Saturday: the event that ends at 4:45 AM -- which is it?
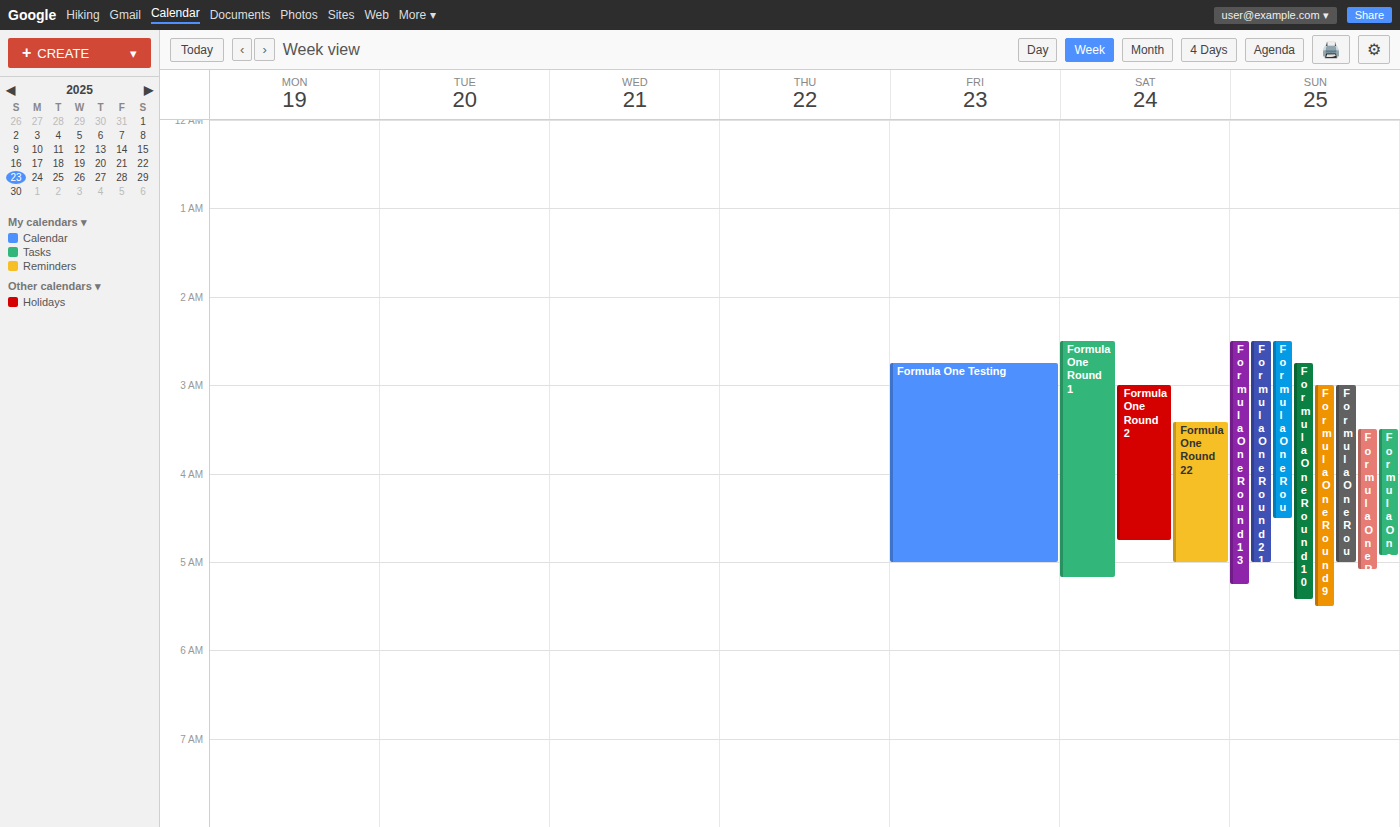
"Formula One Round 2"